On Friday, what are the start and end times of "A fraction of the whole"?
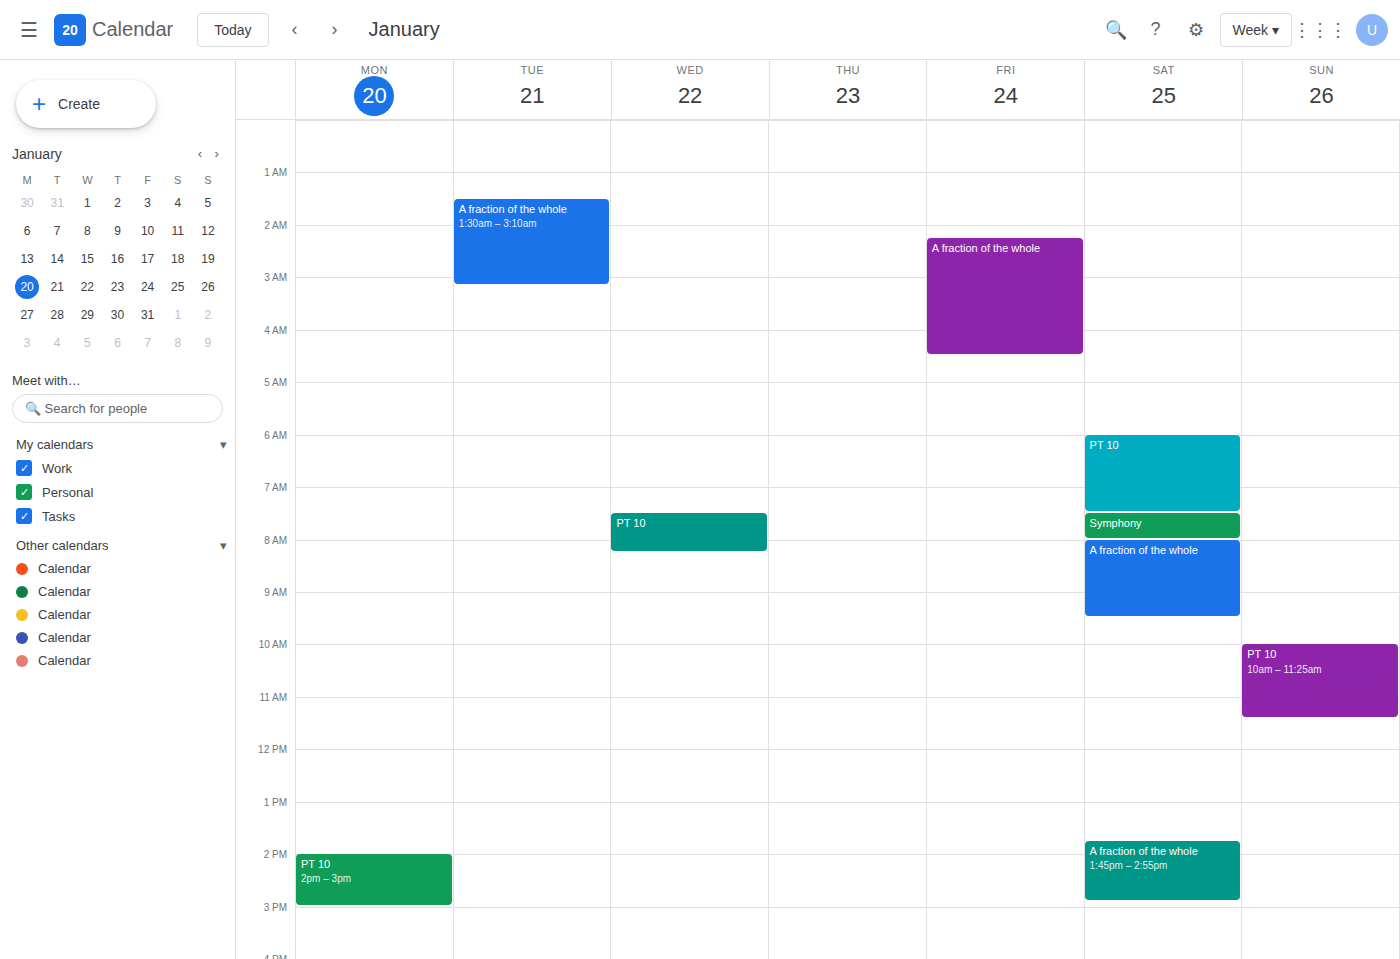
02:15 to 04:30